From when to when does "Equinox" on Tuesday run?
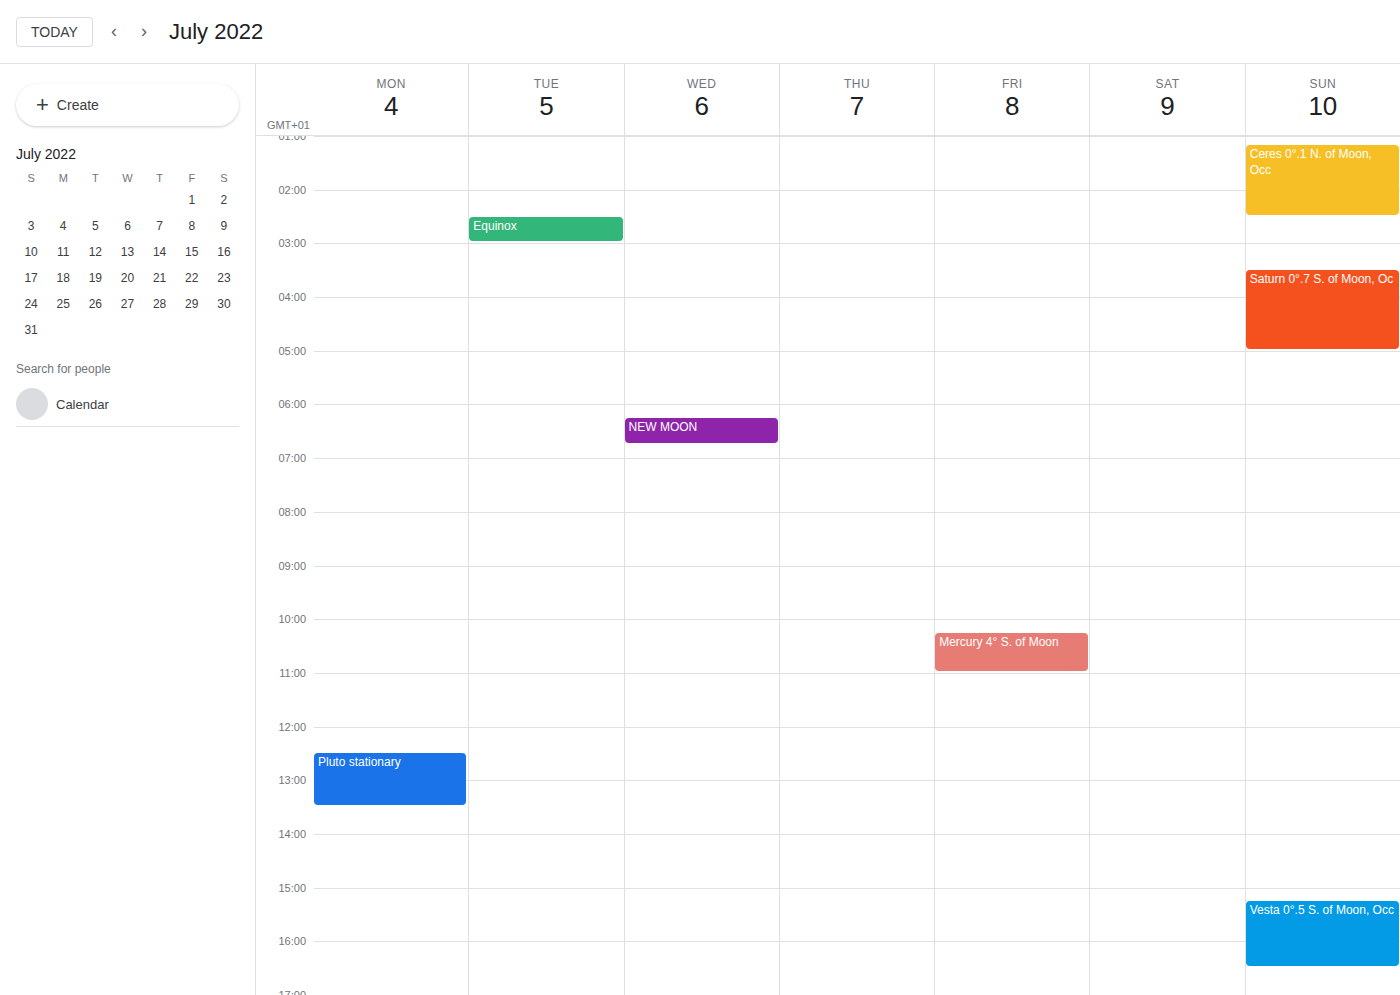
2:30 AM to 3:00 AM